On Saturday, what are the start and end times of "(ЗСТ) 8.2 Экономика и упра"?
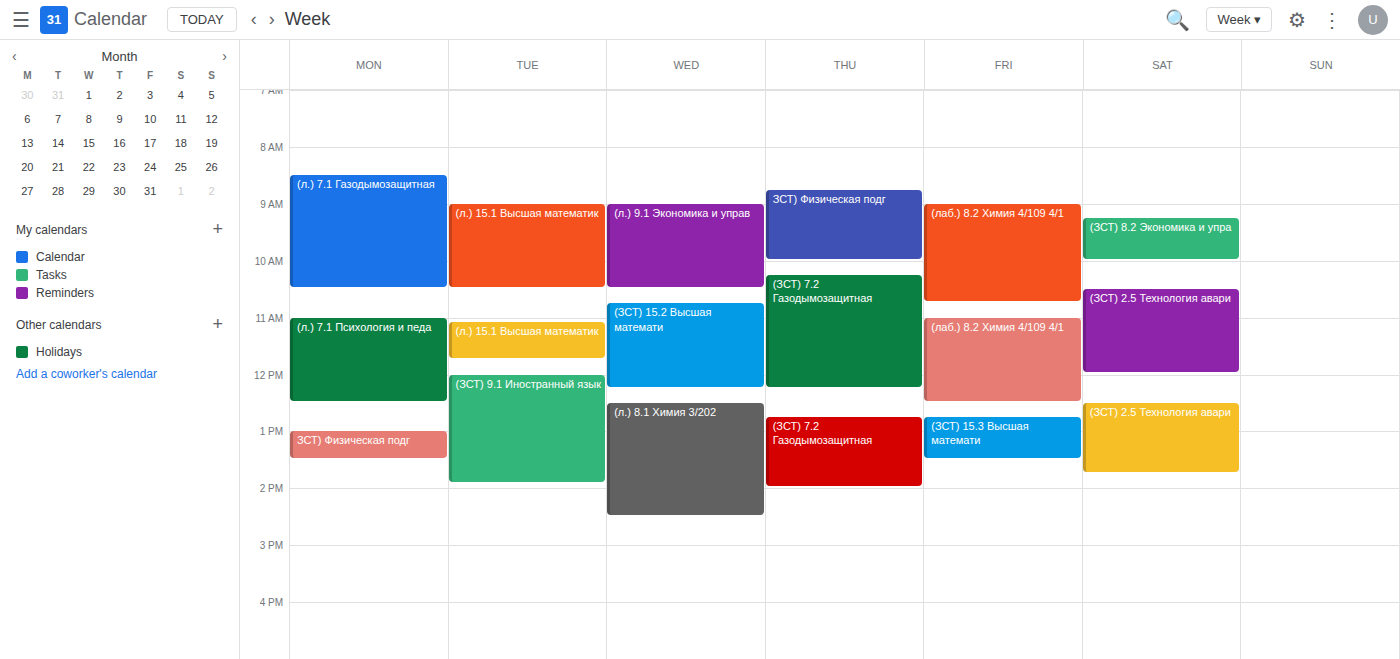
9:15 AM to 10:00 AM